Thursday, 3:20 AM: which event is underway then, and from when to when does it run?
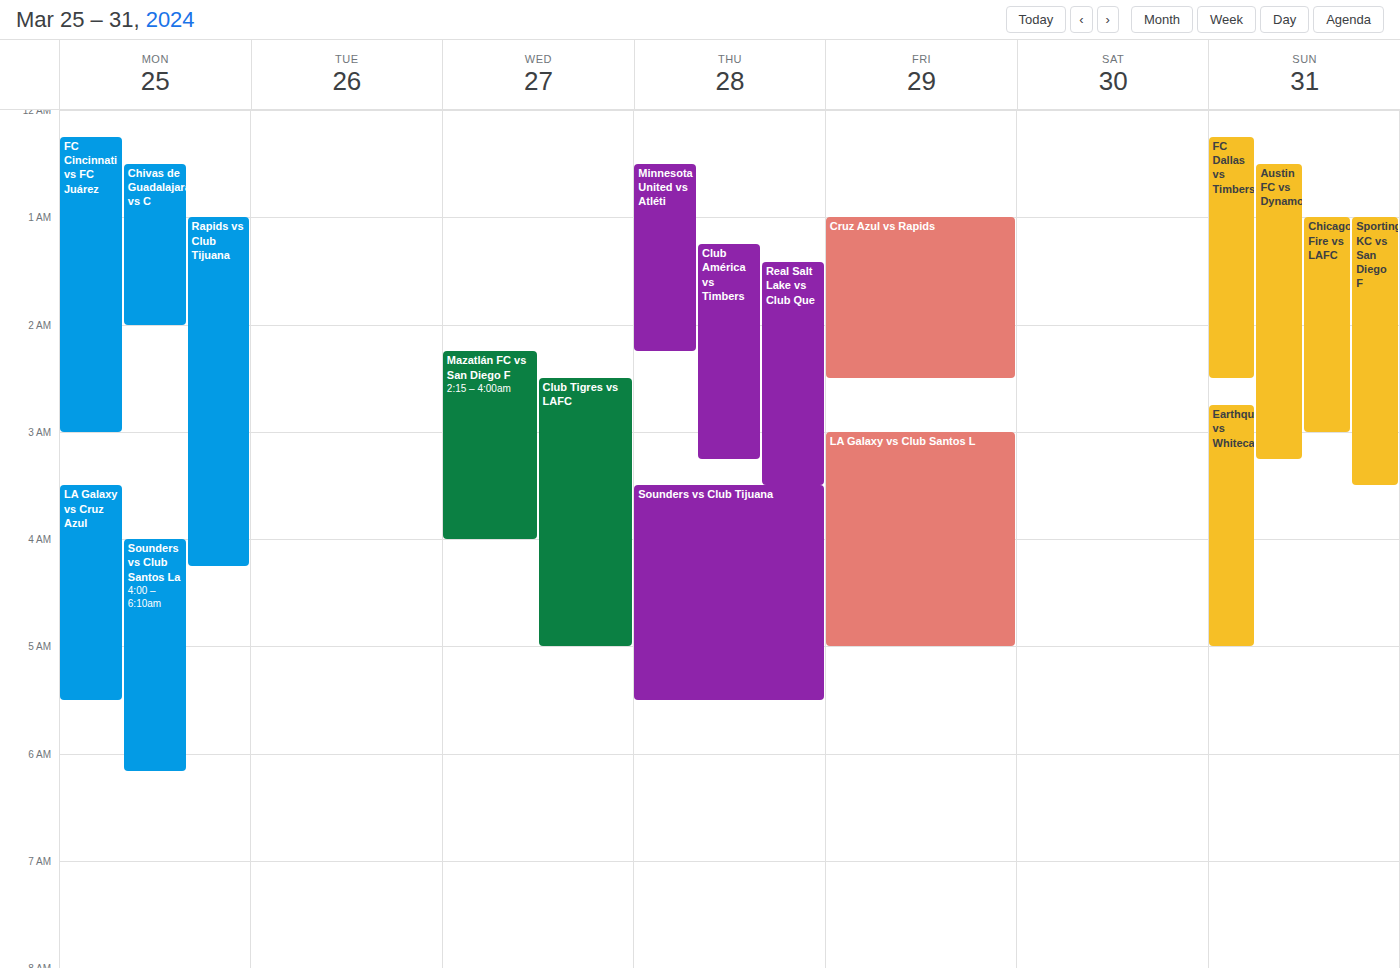
"Real Salt Lake vs Club Que", 1:25 AM to 3:30 AM